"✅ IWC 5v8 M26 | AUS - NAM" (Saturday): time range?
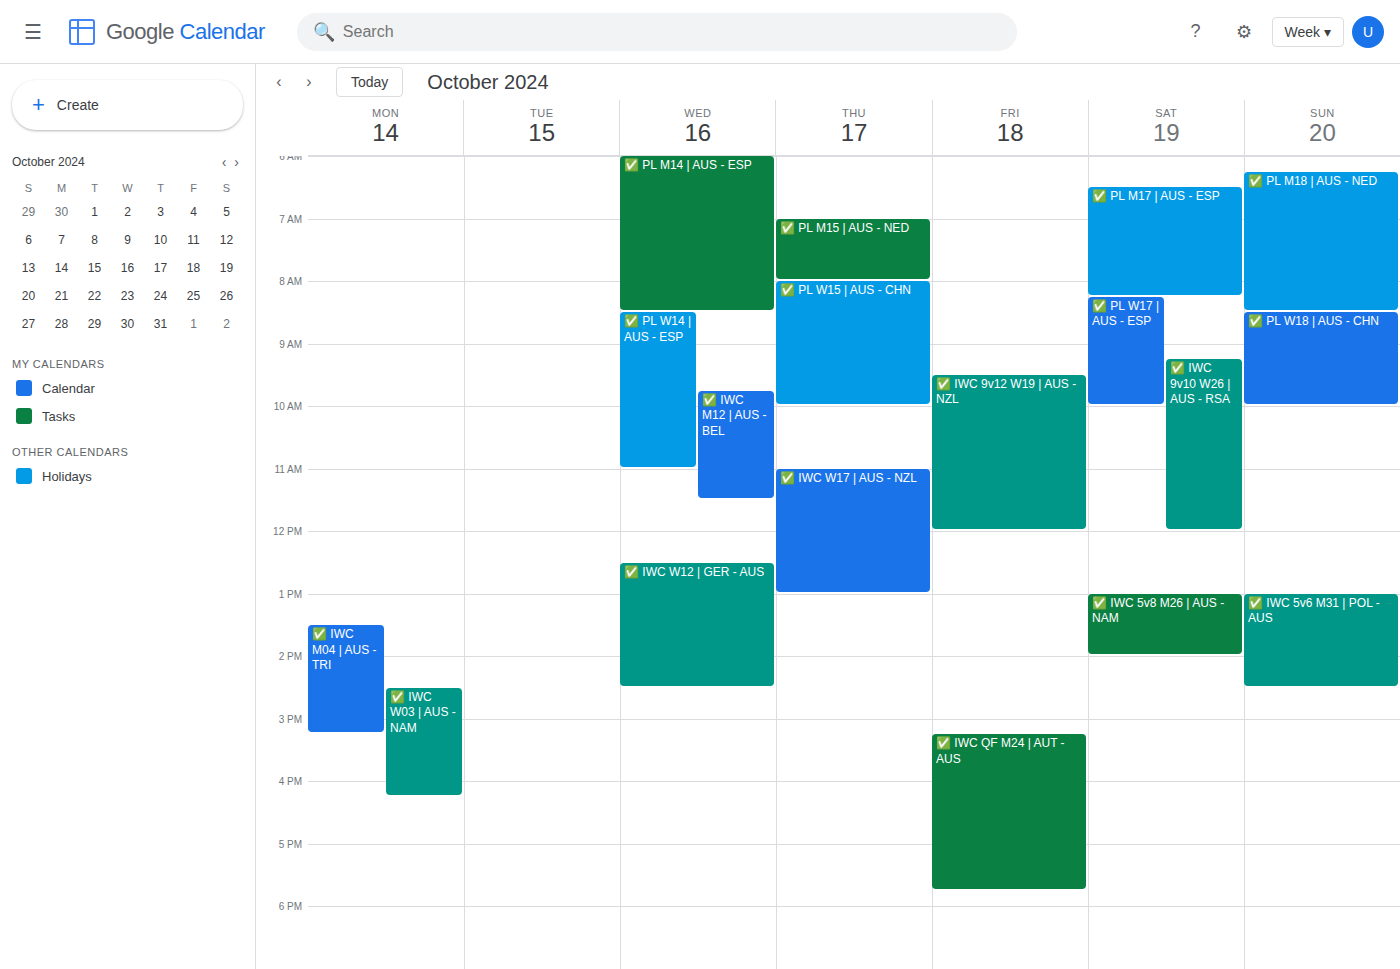
1:00 PM to 2:00 PM